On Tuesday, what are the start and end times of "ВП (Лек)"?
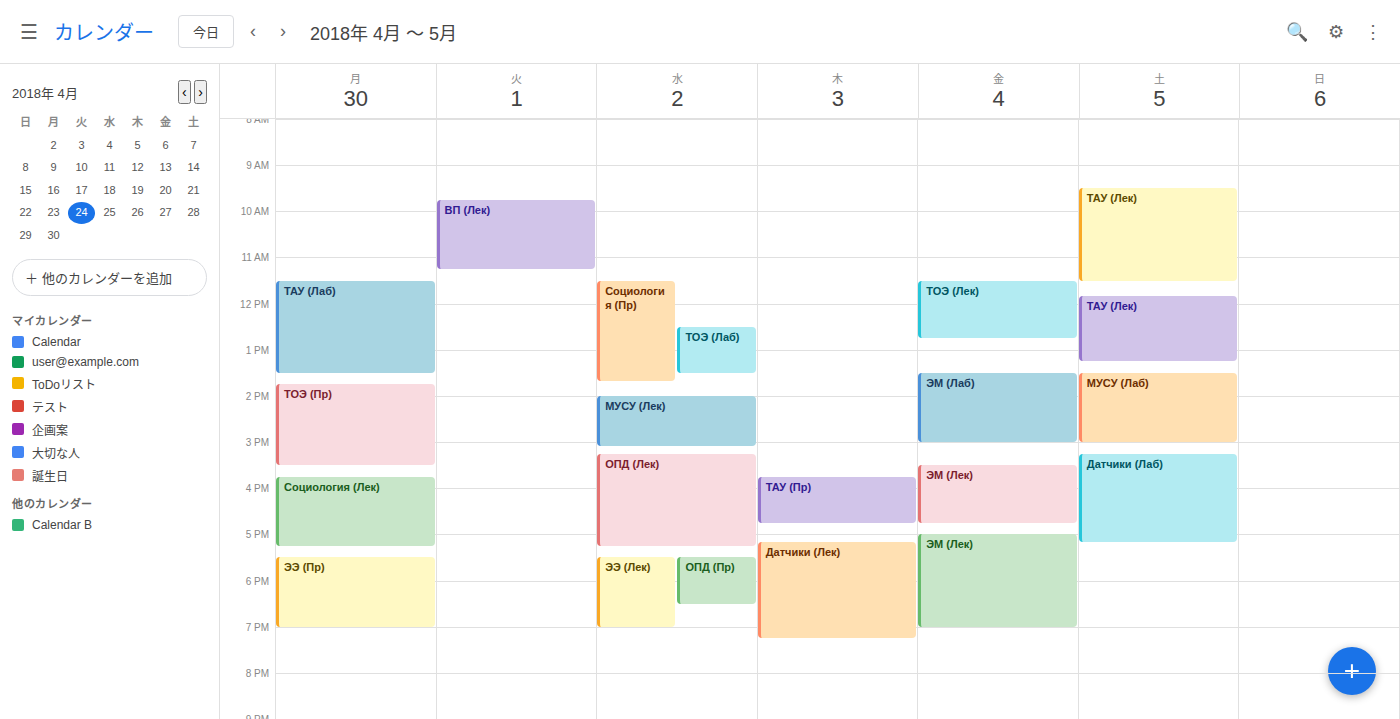
09:45 to 11:15